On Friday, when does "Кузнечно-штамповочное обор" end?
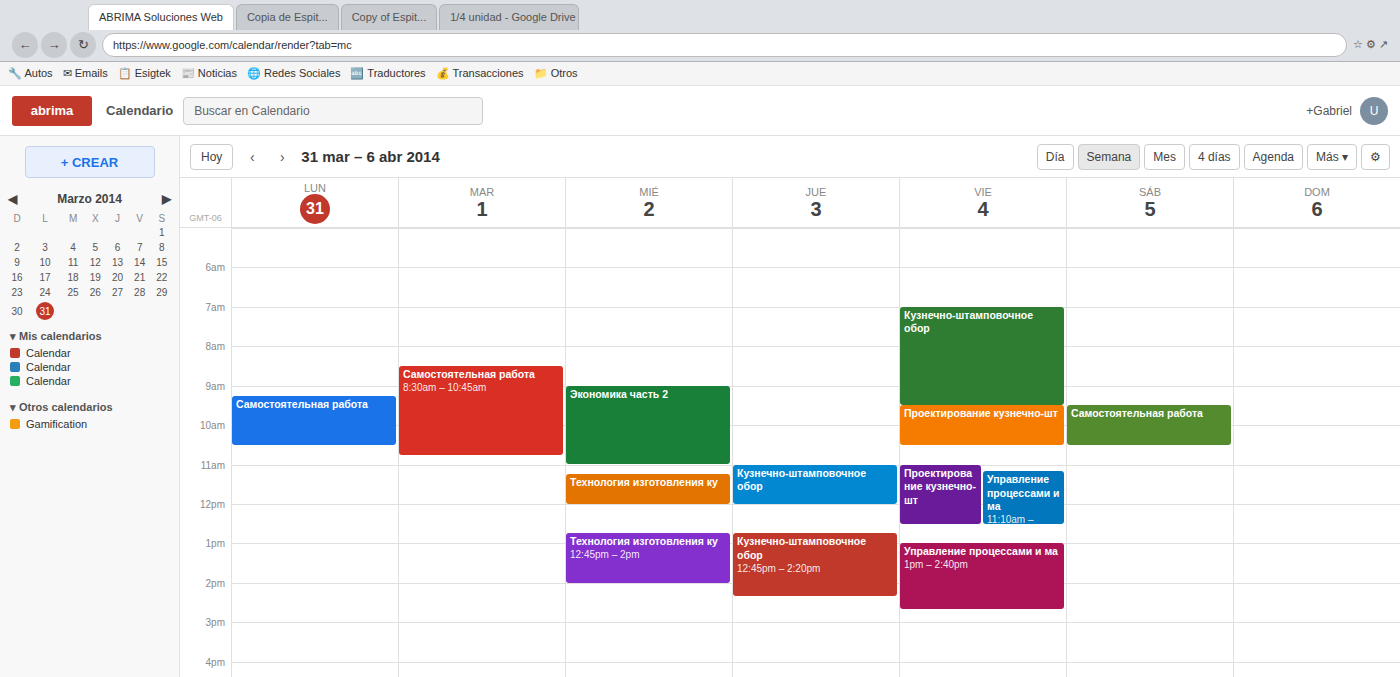
9:30 AM